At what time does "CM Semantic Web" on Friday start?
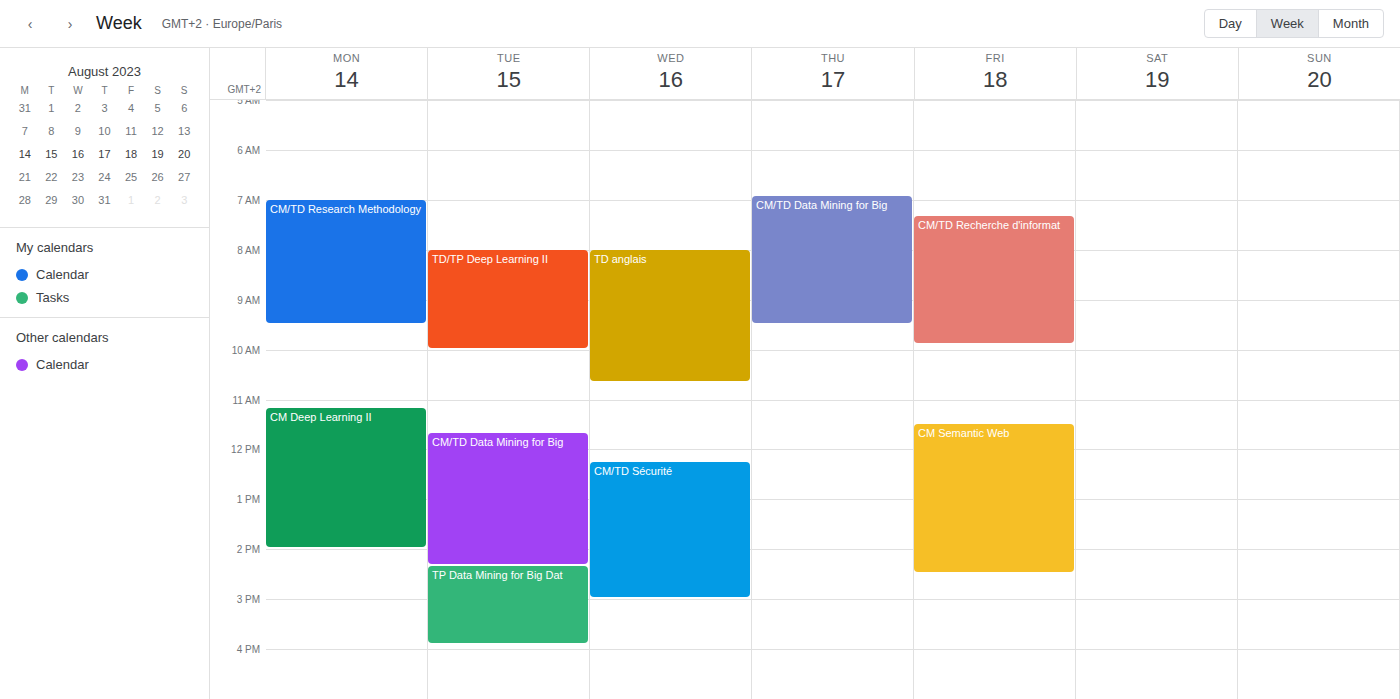
11:30 AM